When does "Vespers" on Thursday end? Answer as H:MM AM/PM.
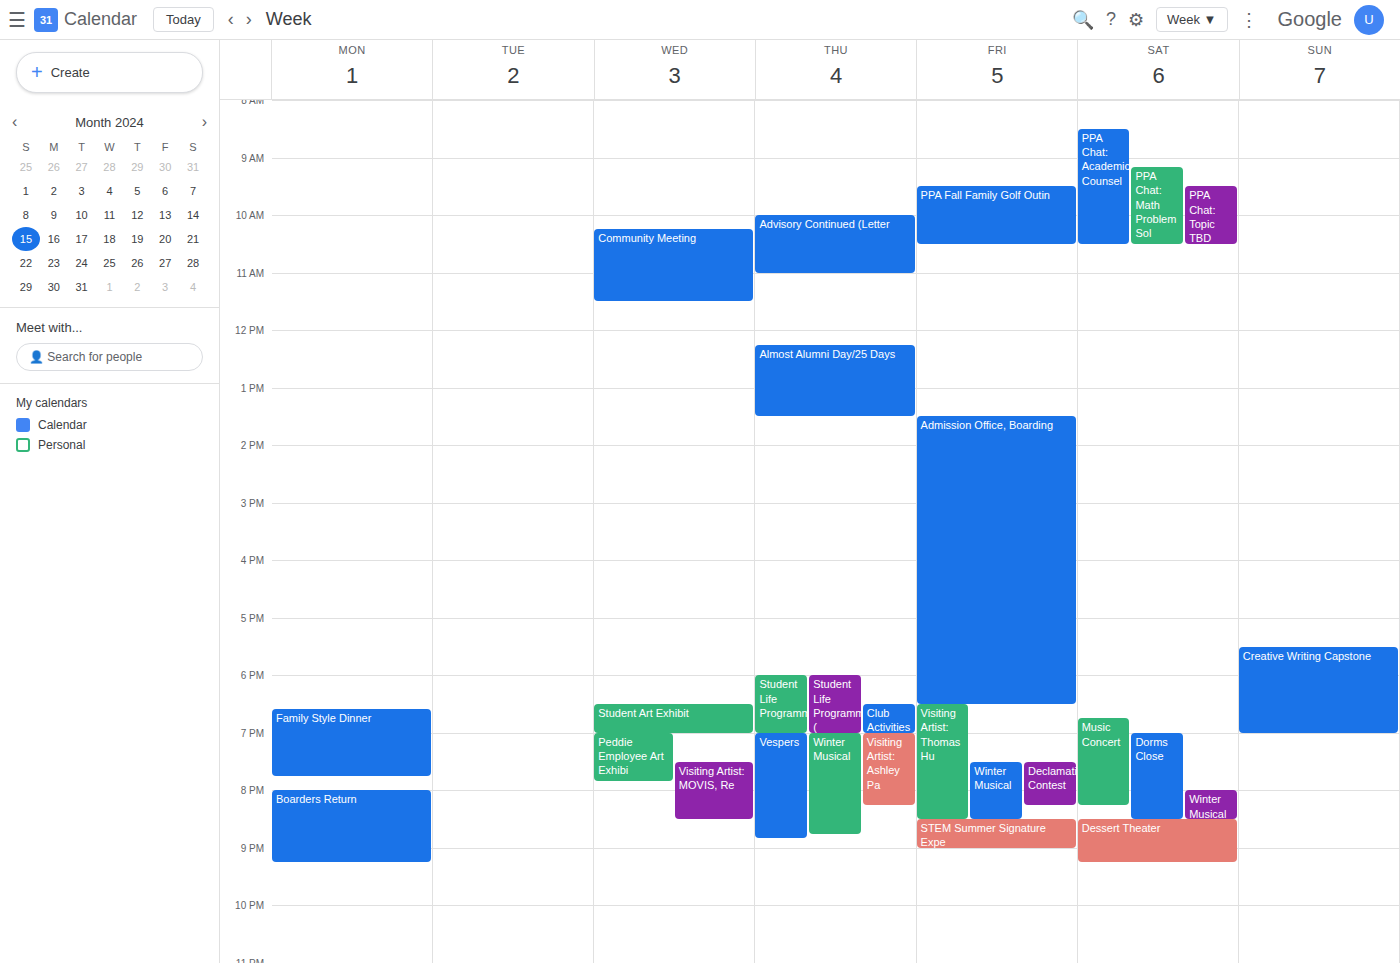
8:50 PM